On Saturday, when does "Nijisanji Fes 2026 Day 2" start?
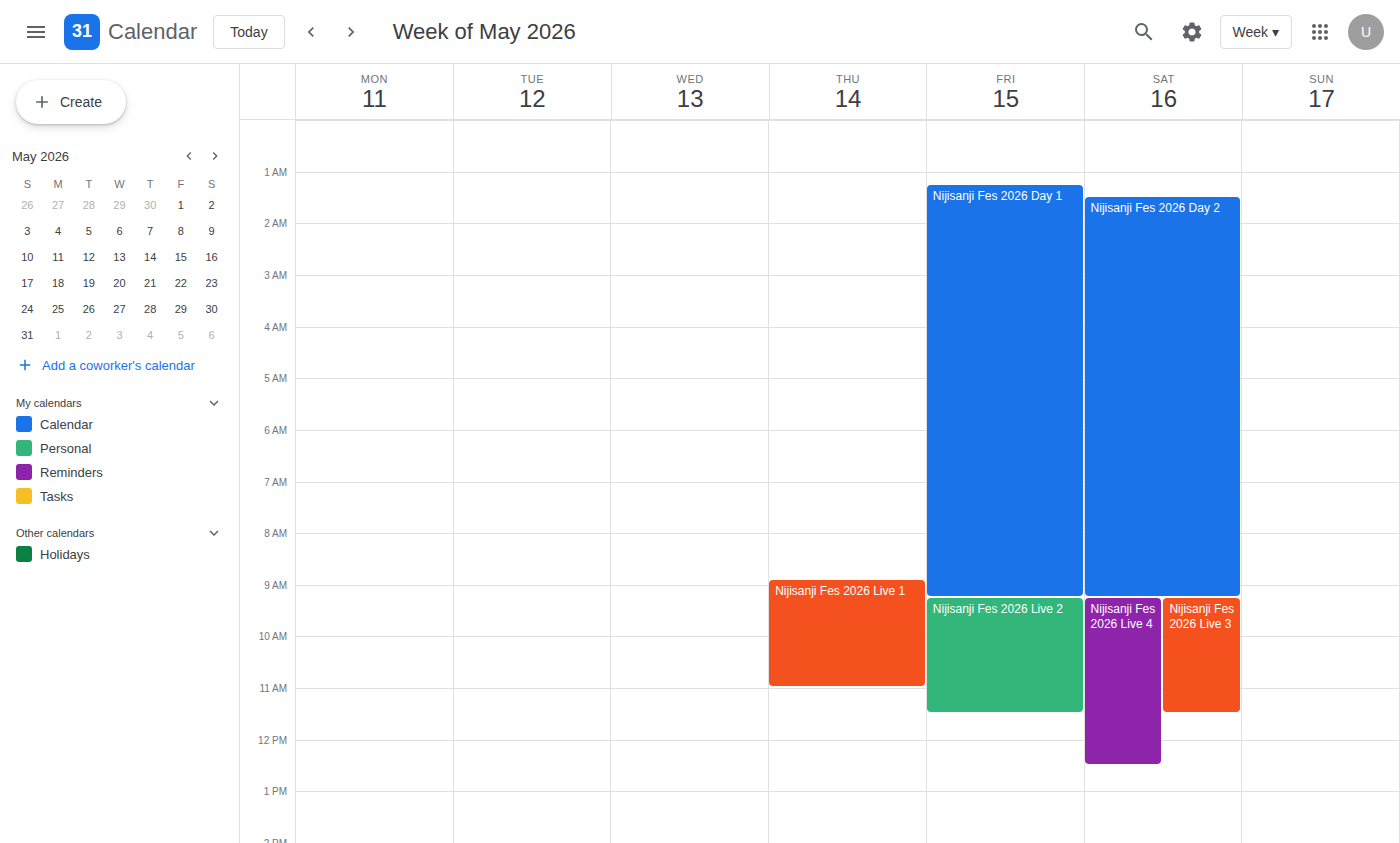
1:30 AM